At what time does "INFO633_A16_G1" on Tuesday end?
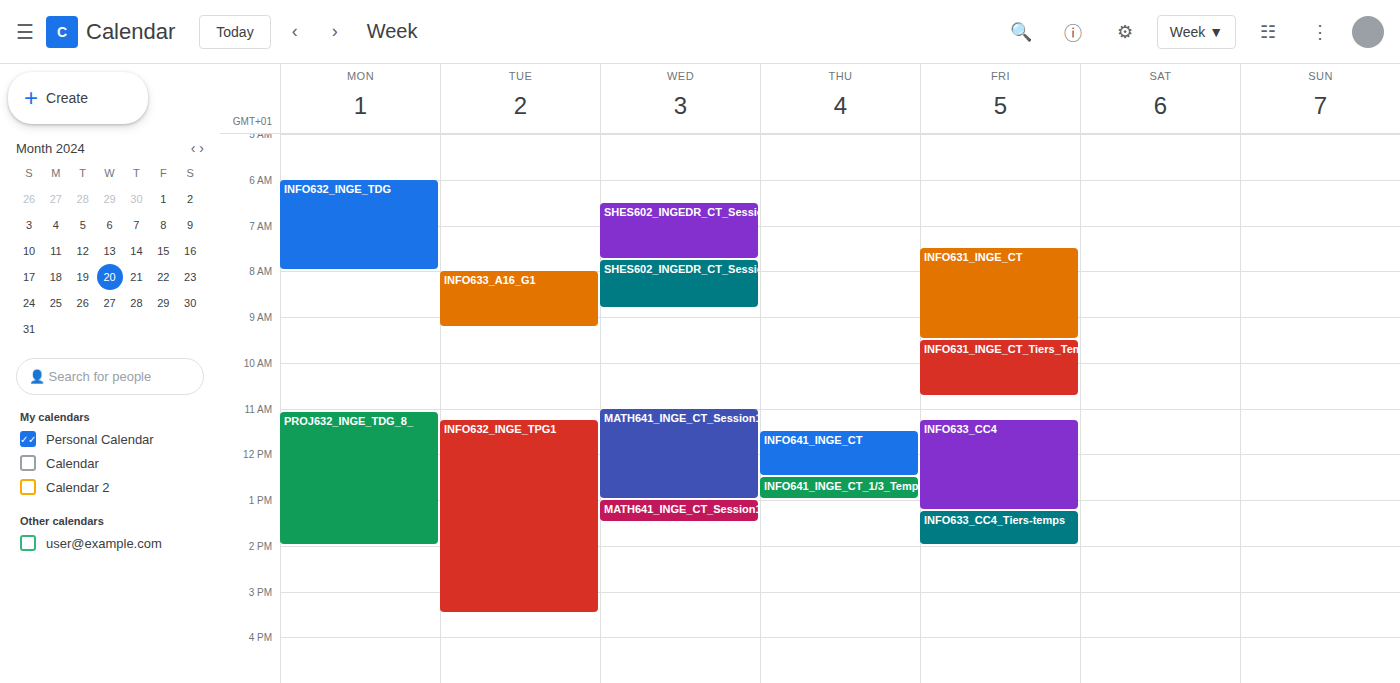
9:15 AM